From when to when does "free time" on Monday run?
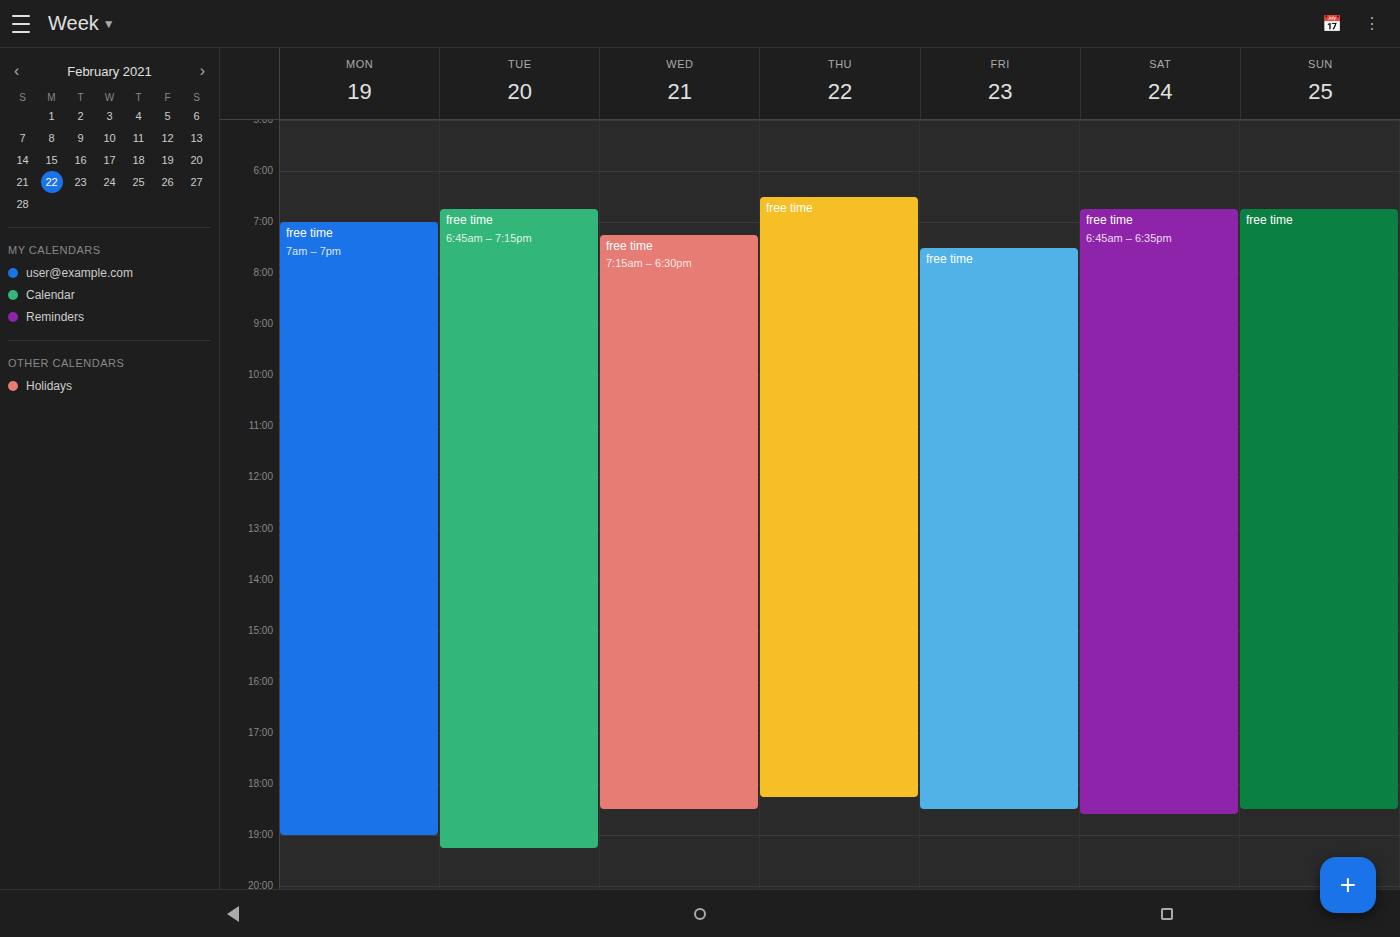
07:00 to 19:00